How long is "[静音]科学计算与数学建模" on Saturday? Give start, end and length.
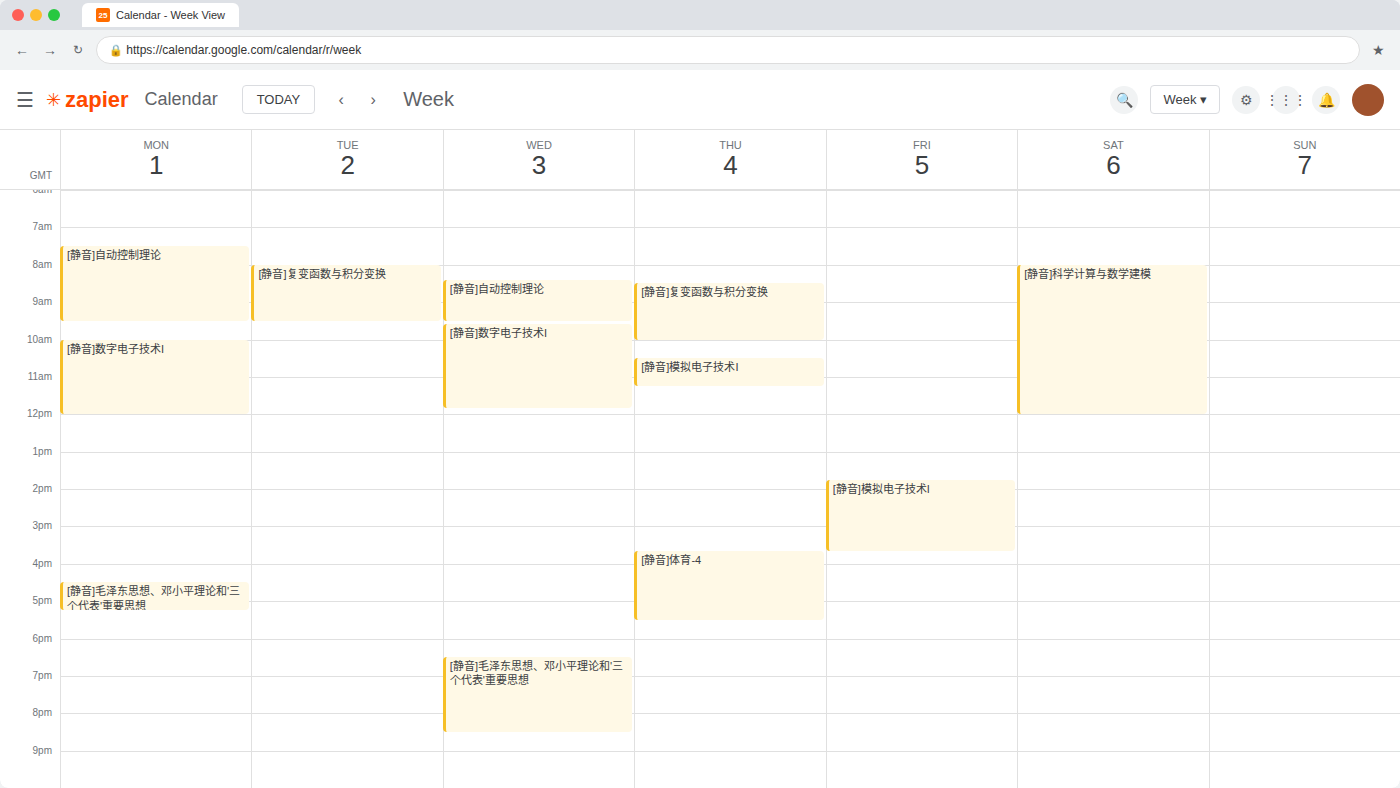
8:00 AM to 12:00 PM, 4 hours